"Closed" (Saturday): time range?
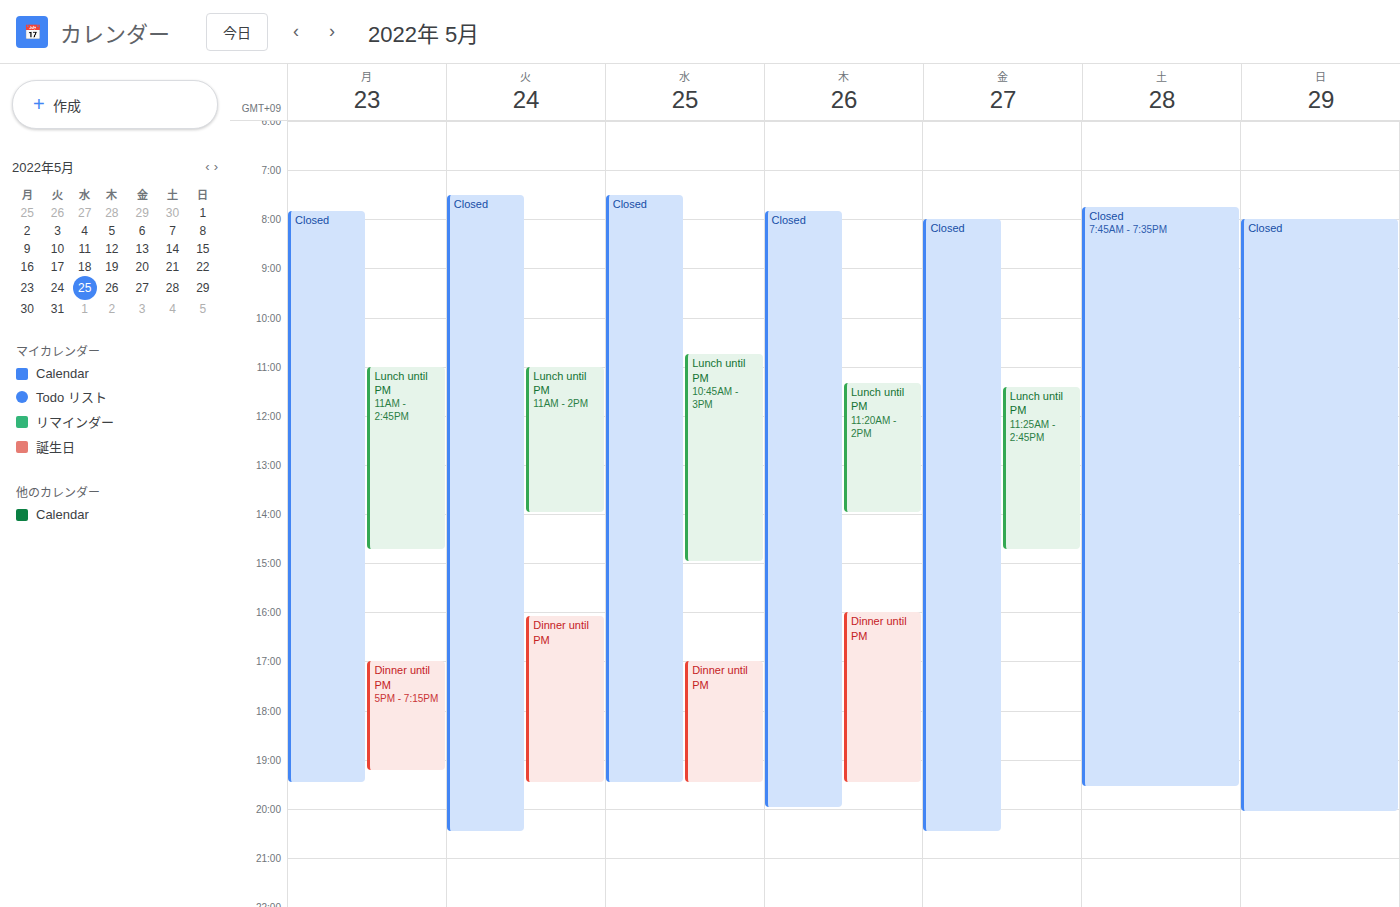
7:45 AM to 7:35 PM